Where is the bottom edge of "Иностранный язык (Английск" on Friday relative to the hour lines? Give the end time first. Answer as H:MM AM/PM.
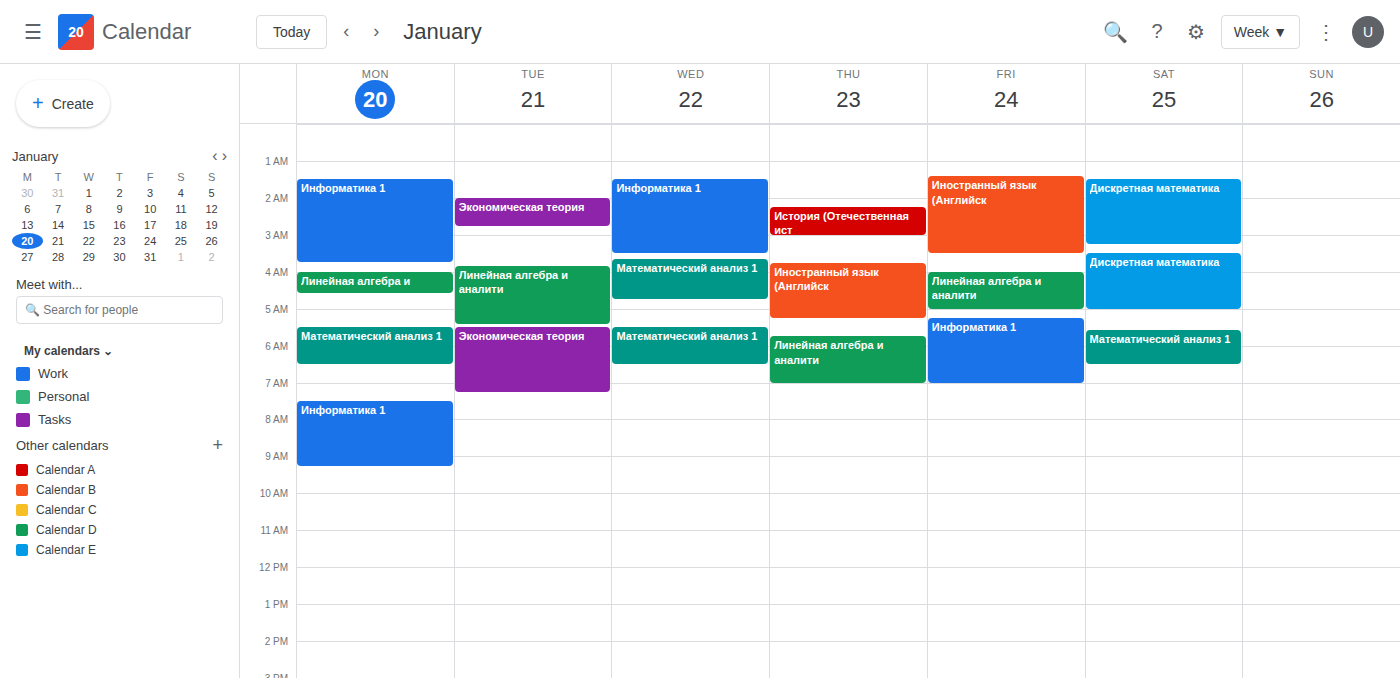
3:30 AM -- halfway between the 3 AM and 4 AM lines.